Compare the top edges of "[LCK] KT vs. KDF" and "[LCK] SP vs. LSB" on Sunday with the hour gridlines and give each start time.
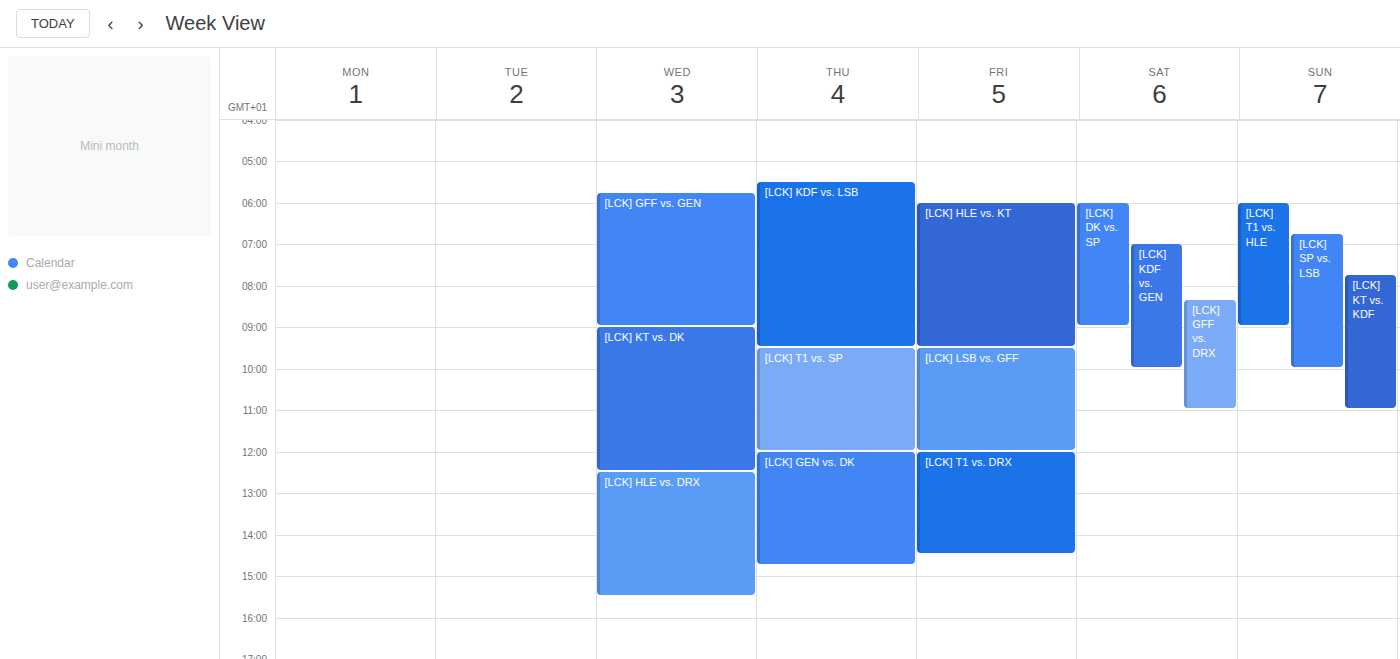
"[LCK] KT vs. KDF": 7:45 AM, neither: three quarters of the way from the 7 AM line to the 8 AM line. "[LCK] SP vs. LSB": 6:45 AM, neither: three quarters of the way from the 6 AM line to the 7 AM line.